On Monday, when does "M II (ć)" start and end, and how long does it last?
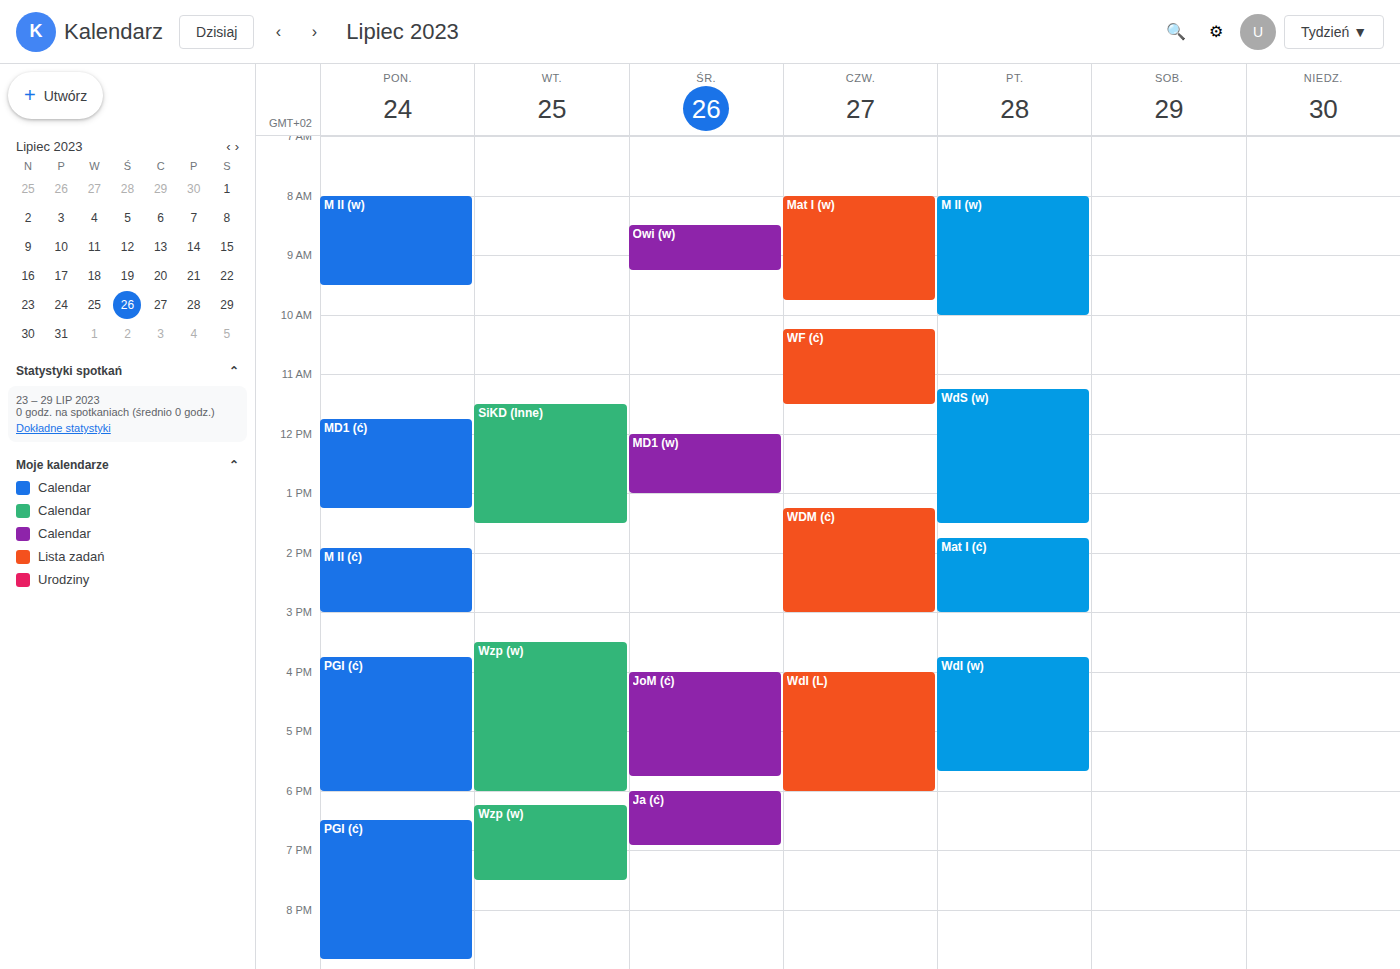
1:55 PM to 3:00 PM, 1 hour 5 minutes